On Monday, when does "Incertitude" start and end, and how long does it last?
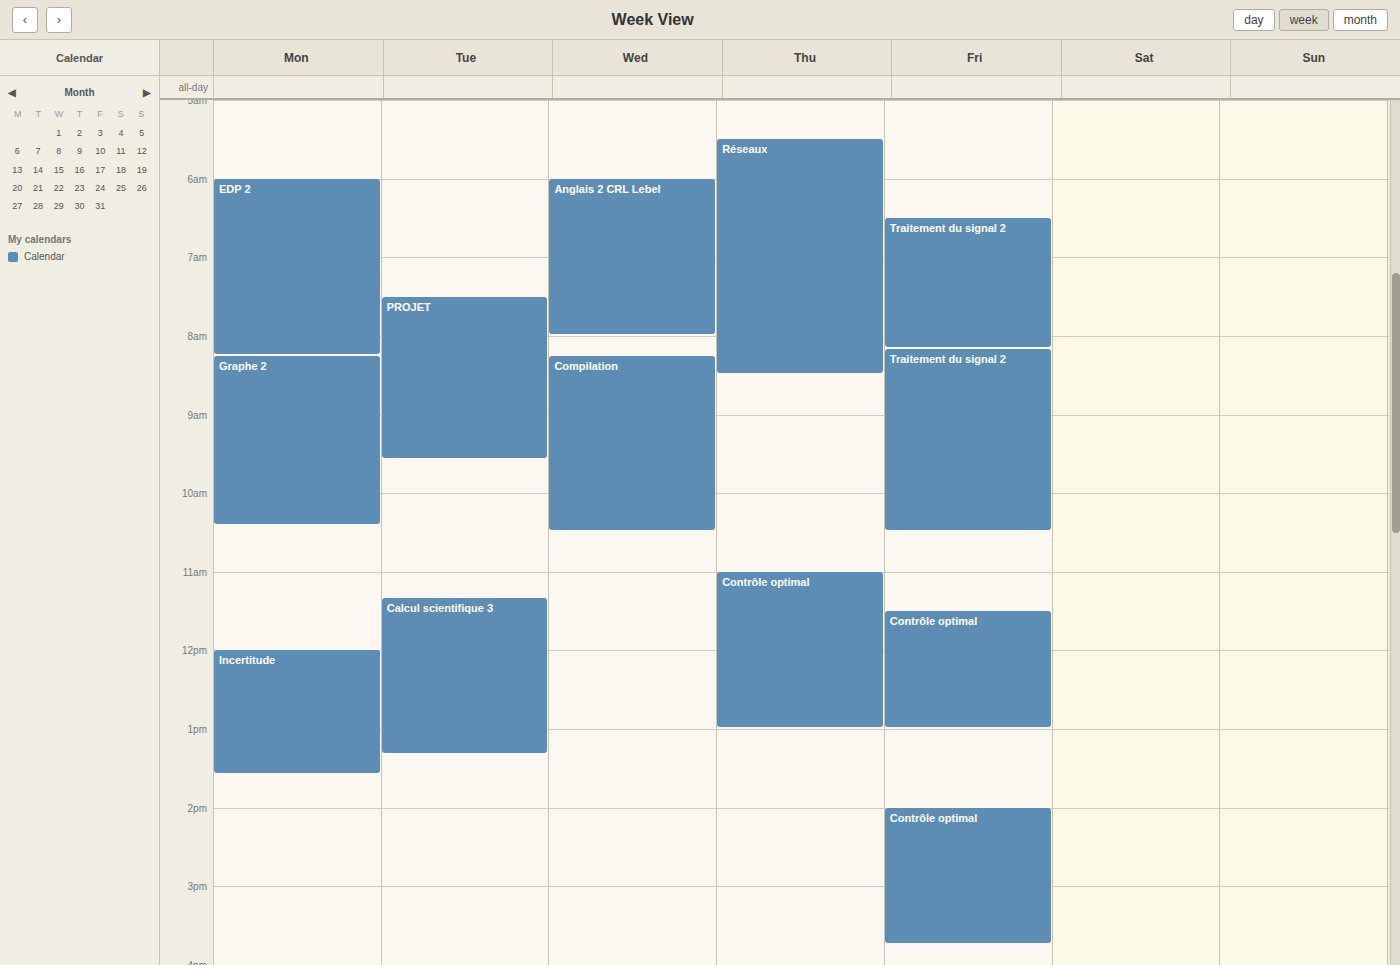
12:00 PM to 1:35 PM, 1 hour 35 minutes